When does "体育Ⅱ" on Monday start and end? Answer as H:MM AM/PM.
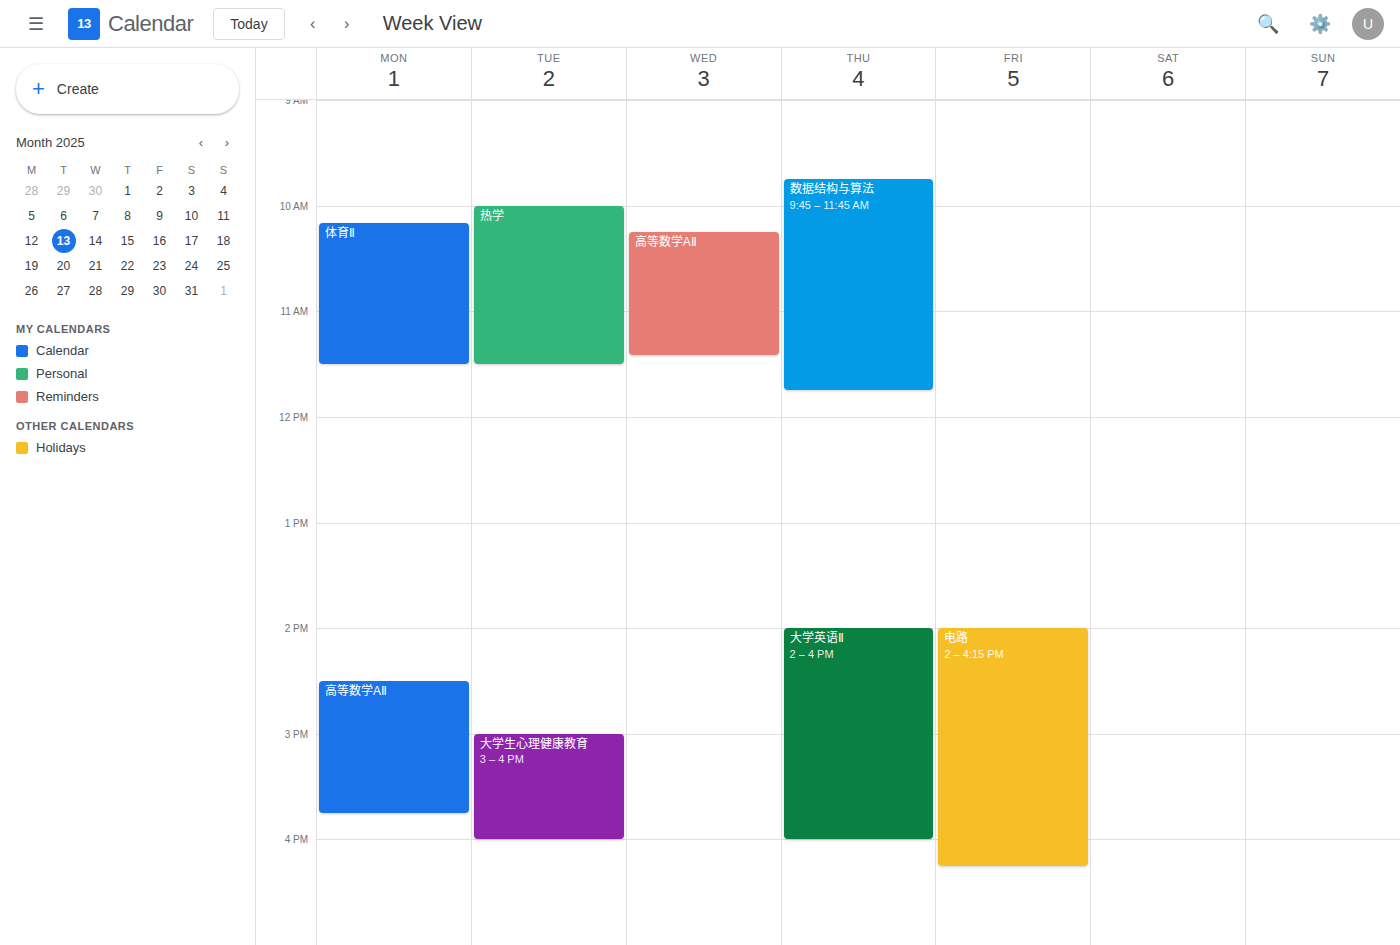
10:10 AM to 11:30 AM